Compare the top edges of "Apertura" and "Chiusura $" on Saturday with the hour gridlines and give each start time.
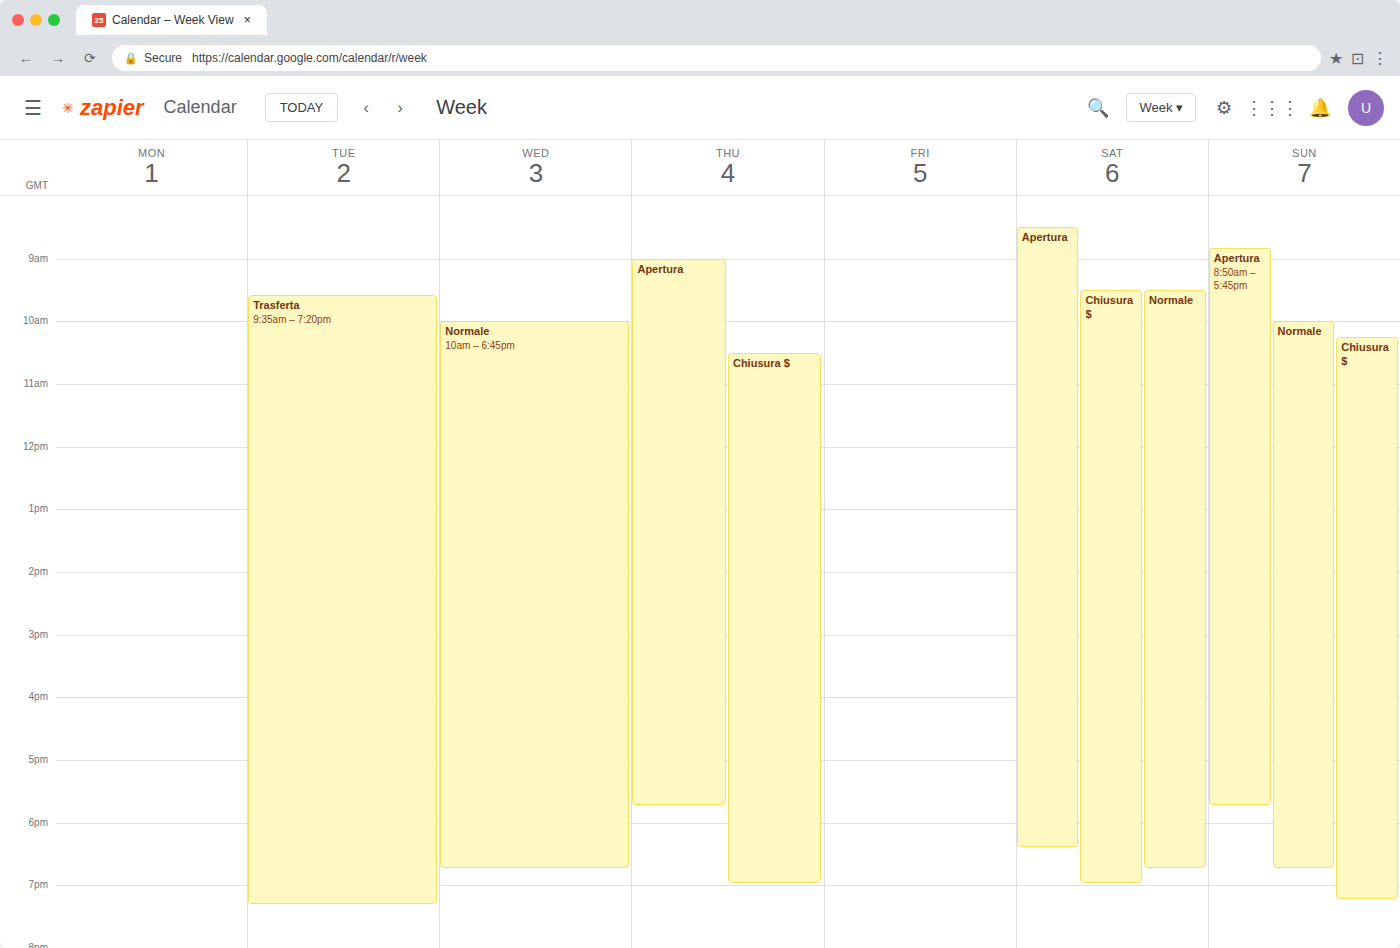
"Apertura": 8:30 AM, halfway between the 8 AM and 9 AM lines. "Chiusura $": 9:30 AM, halfway between the 9 AM and 10 AM lines.